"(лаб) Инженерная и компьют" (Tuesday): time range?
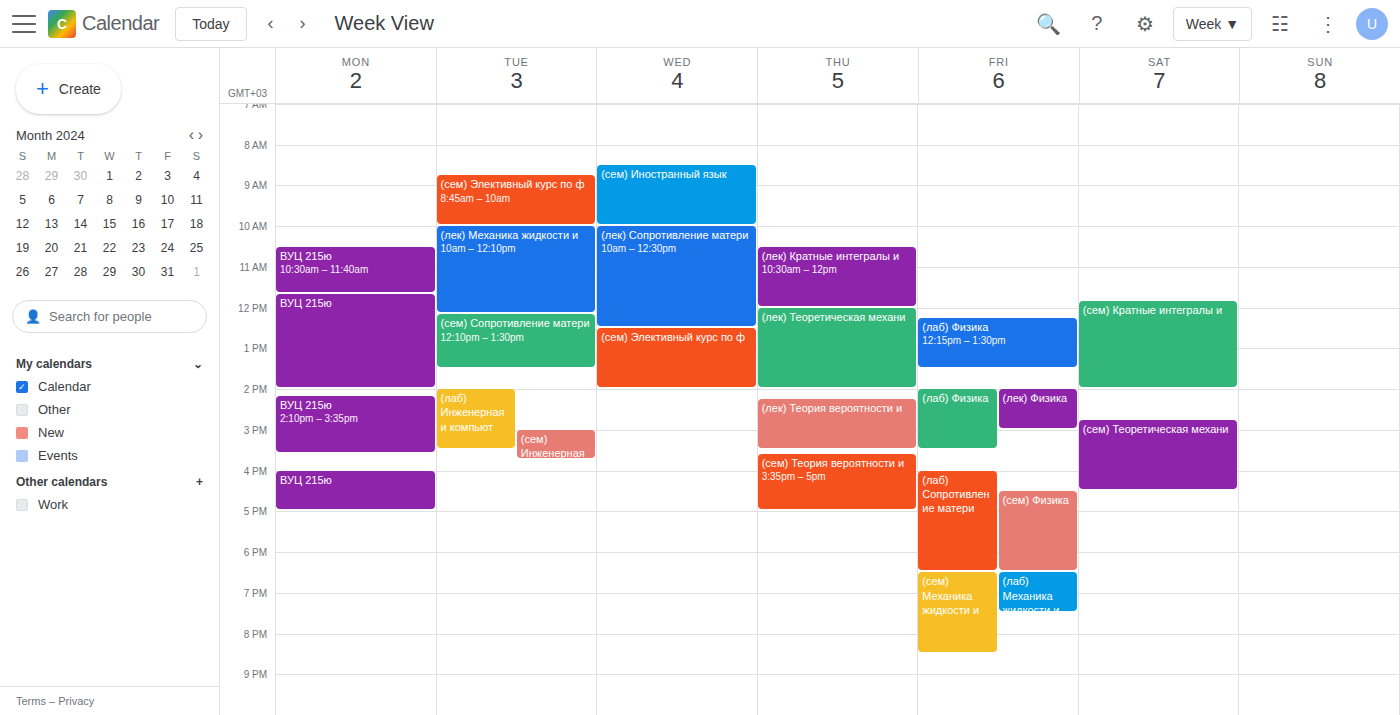
2:00 PM to 3:30 PM